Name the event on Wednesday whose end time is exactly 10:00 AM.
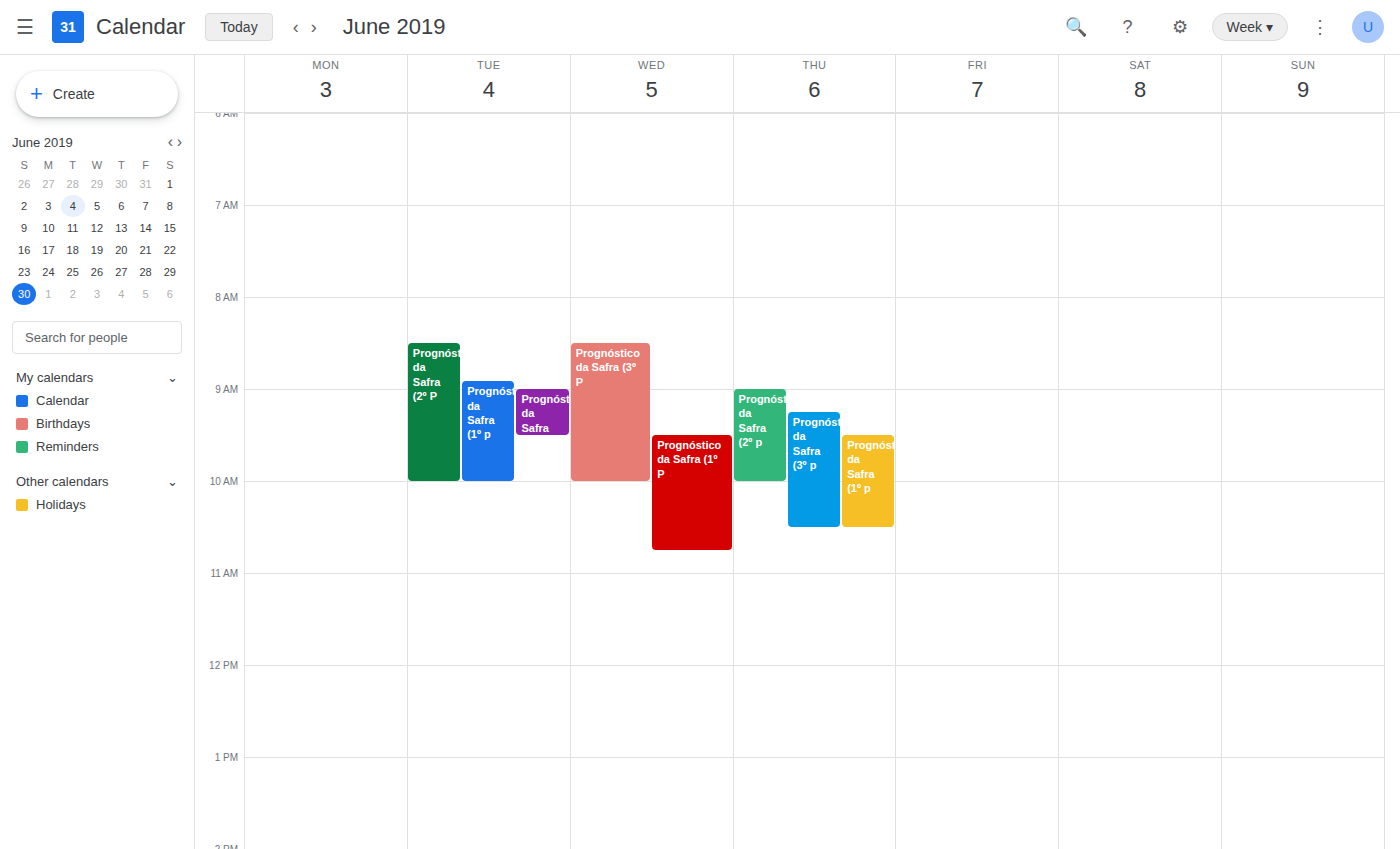
"Prognóstico da Safra (3º P"